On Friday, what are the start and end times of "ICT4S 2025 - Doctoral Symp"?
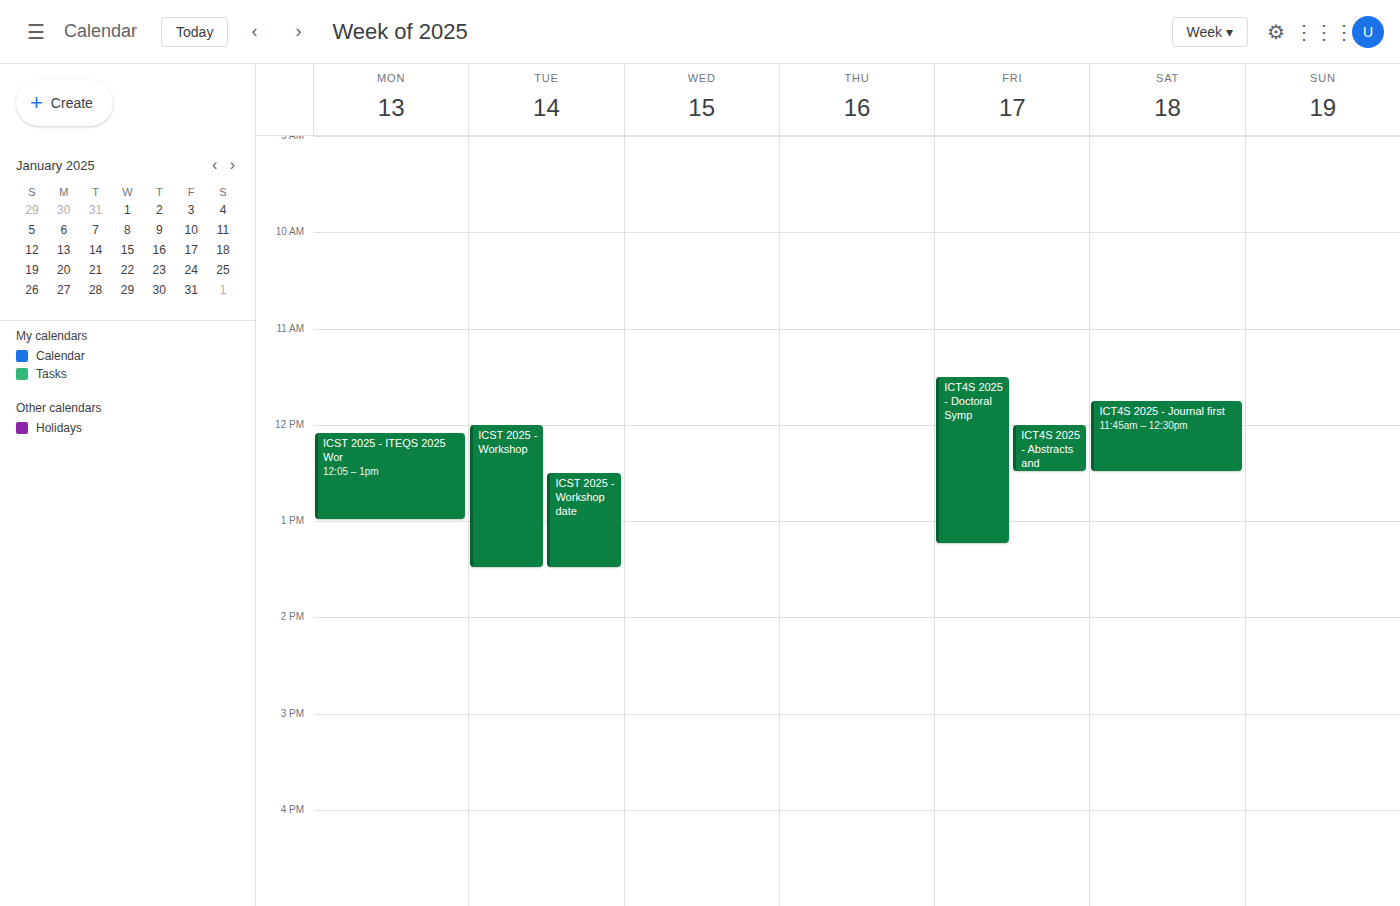
11:30 AM to 1:15 PM